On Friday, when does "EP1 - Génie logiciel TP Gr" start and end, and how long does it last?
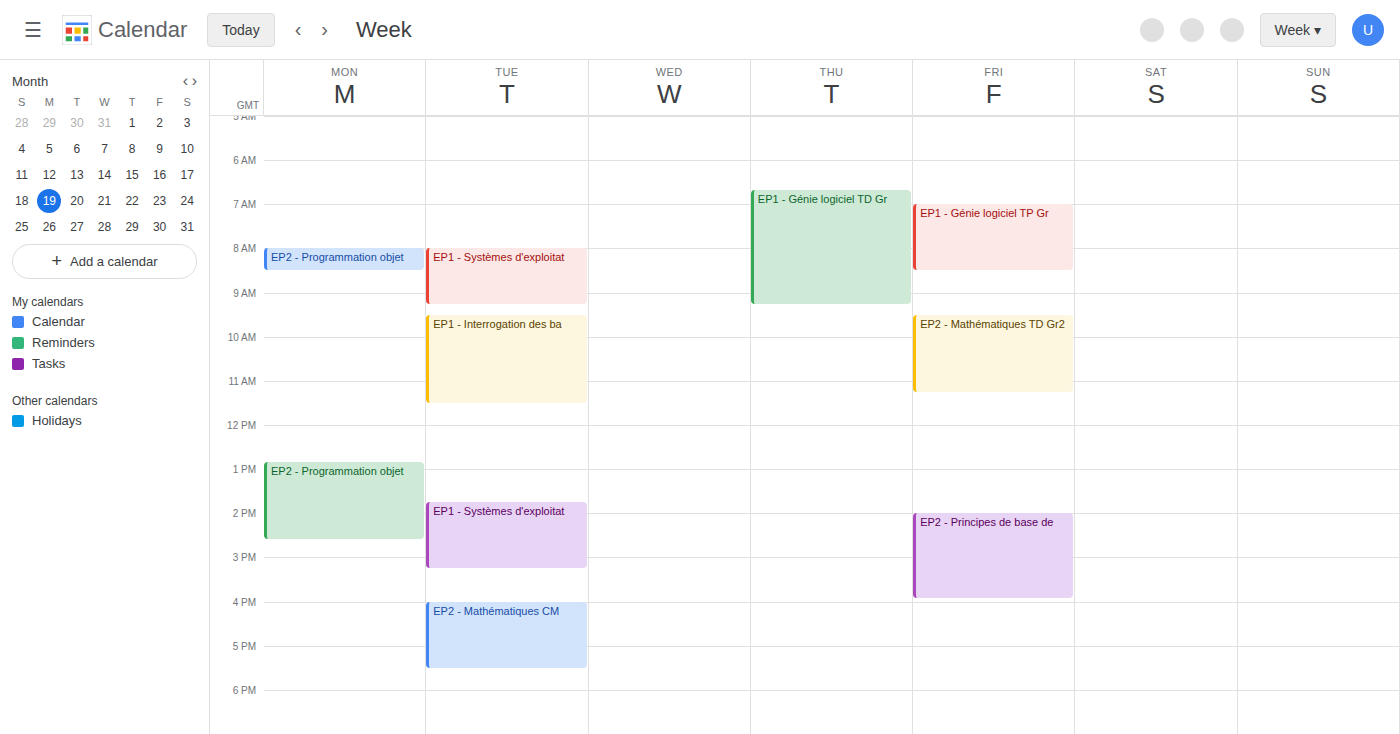
7:00 AM to 8:30 AM, 1 hour 30 minutes